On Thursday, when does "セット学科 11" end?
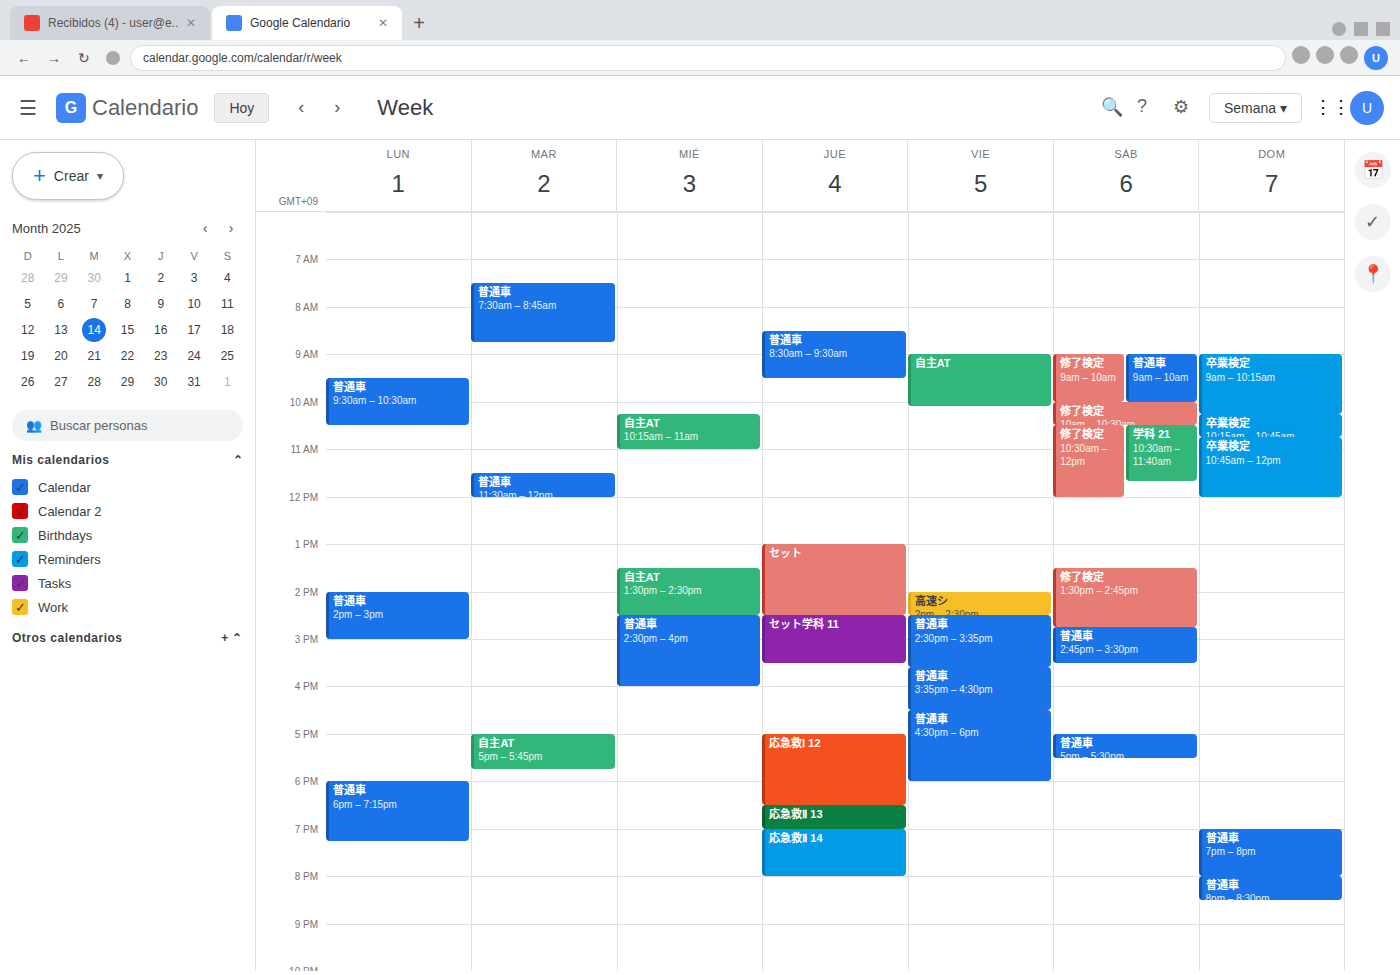
3:30 PM